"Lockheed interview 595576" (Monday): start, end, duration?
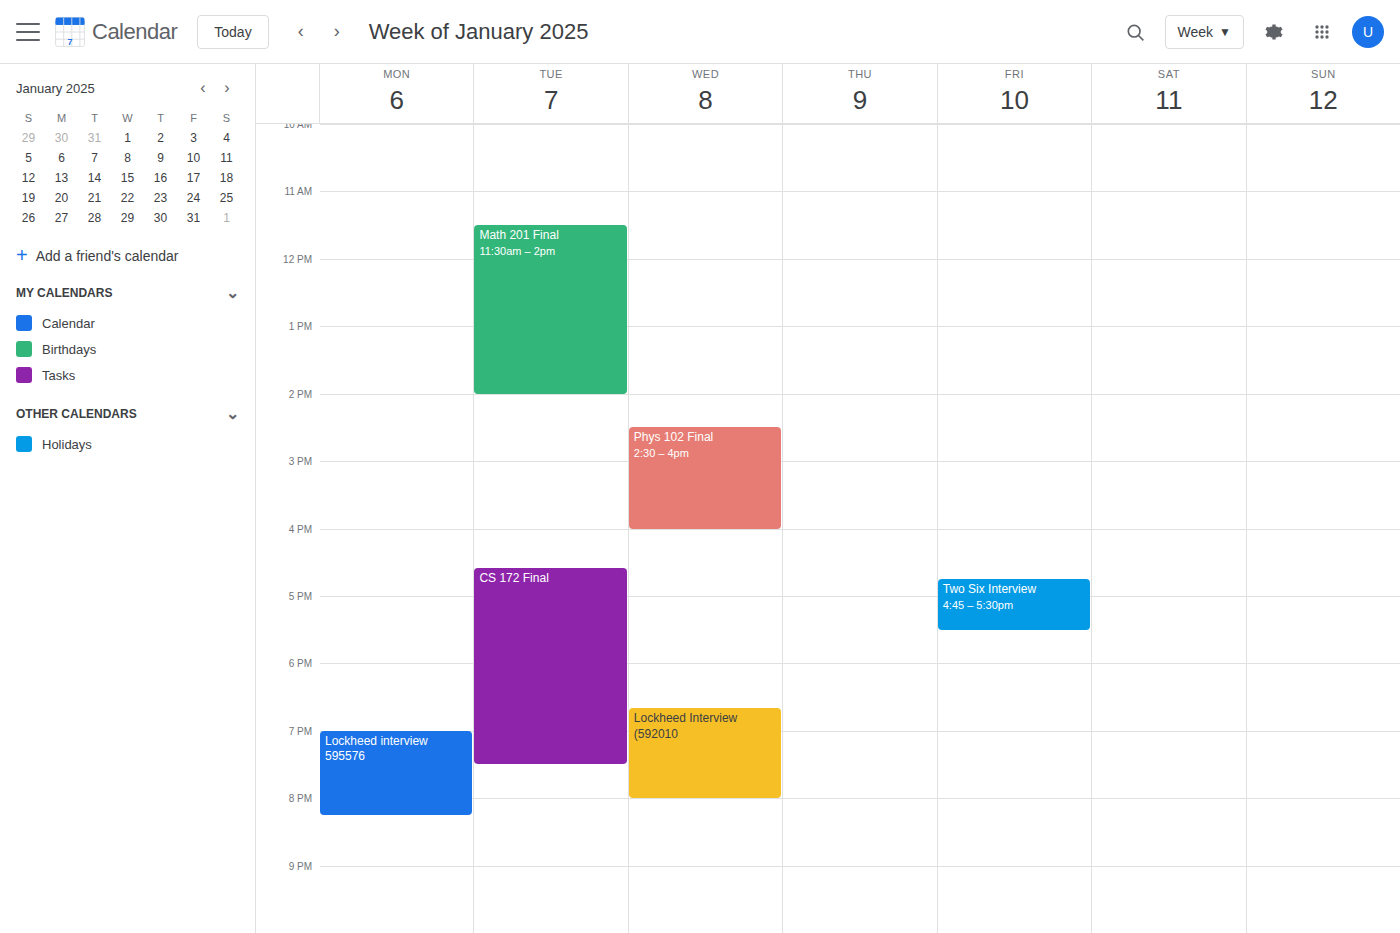
7:00 PM to 8:15 PM, 1 hour 15 minutes